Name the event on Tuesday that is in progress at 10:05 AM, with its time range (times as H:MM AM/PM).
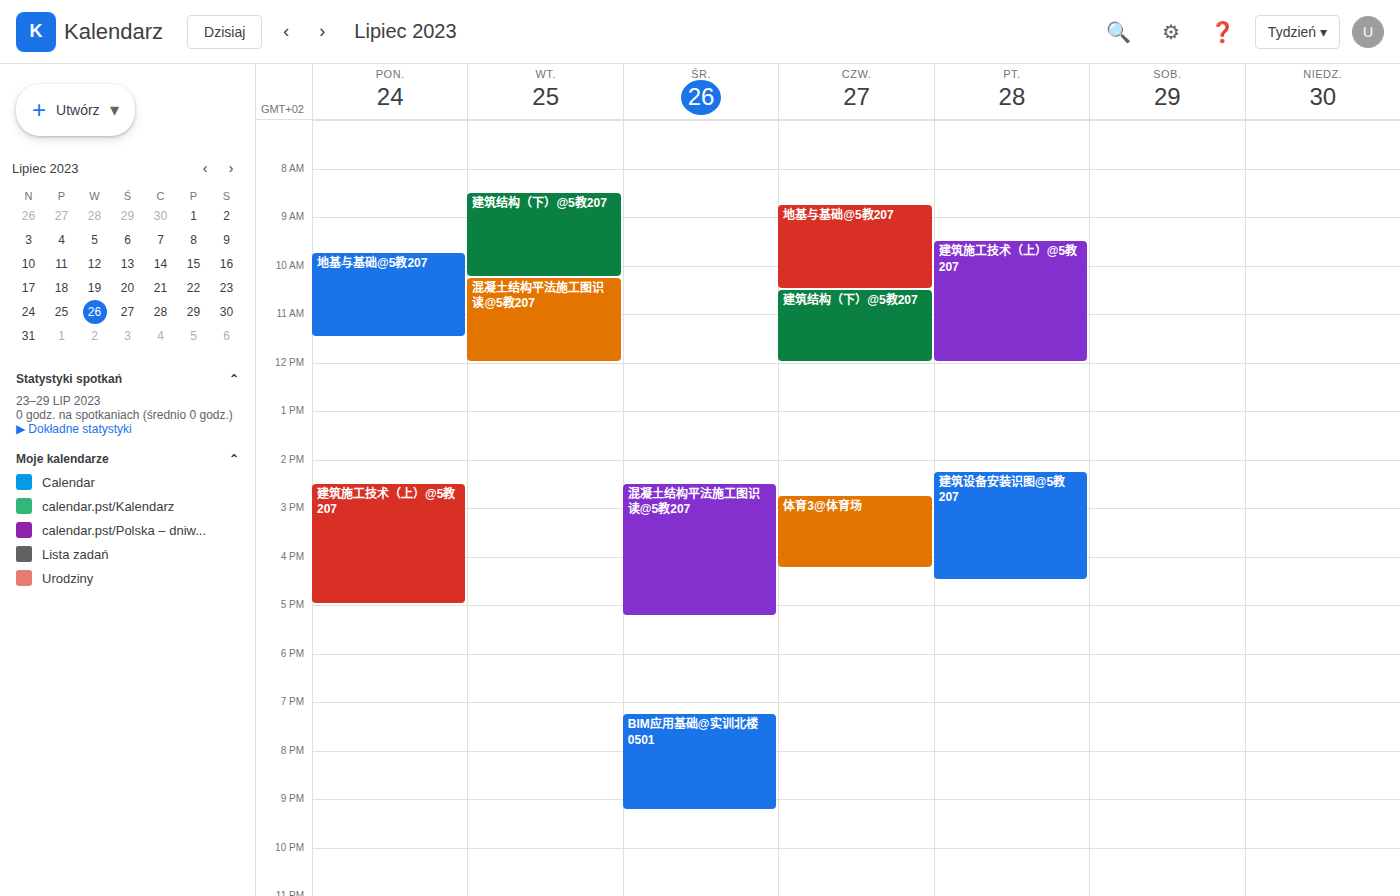
"建筑结构（下）@5教207", 8:30 AM to 10:15 AM